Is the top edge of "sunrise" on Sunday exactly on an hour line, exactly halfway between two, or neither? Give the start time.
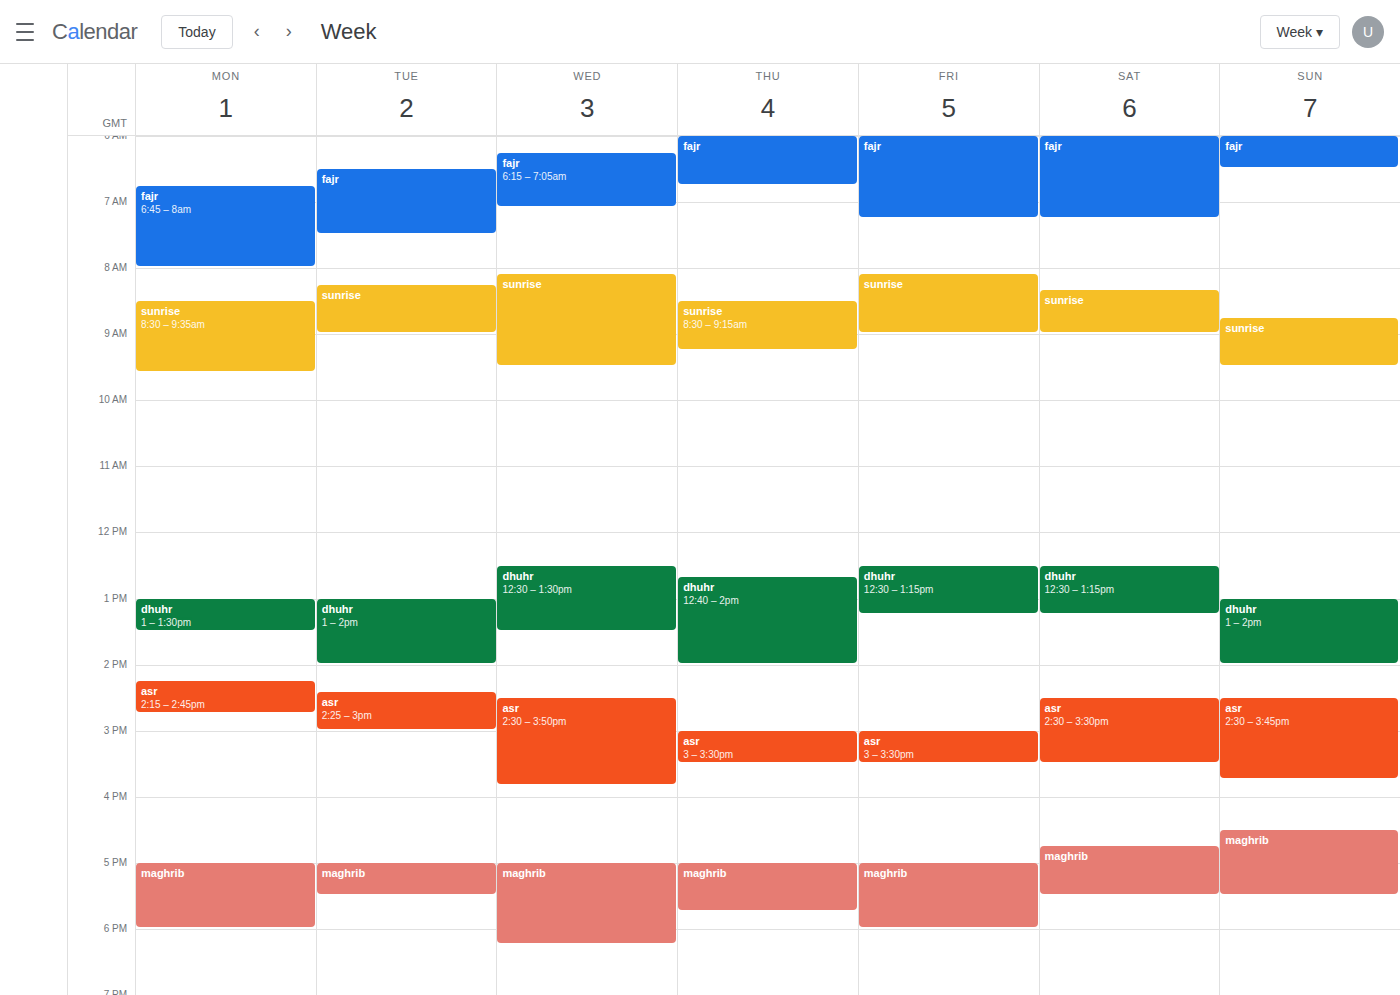
8:45 AM -- neither: three quarters of the way from the 8 AM line to the 9 AM line.